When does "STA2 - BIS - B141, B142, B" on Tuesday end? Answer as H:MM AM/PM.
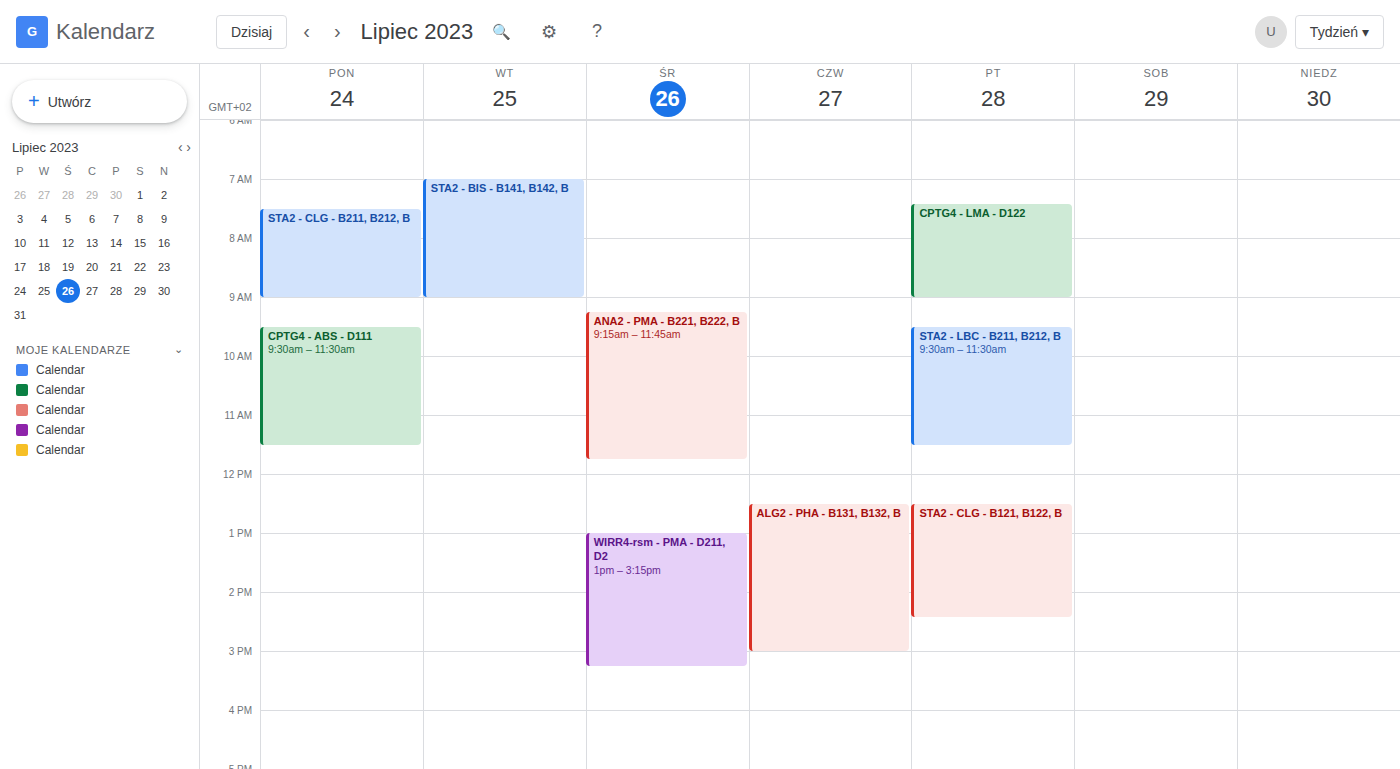
9:00 AM